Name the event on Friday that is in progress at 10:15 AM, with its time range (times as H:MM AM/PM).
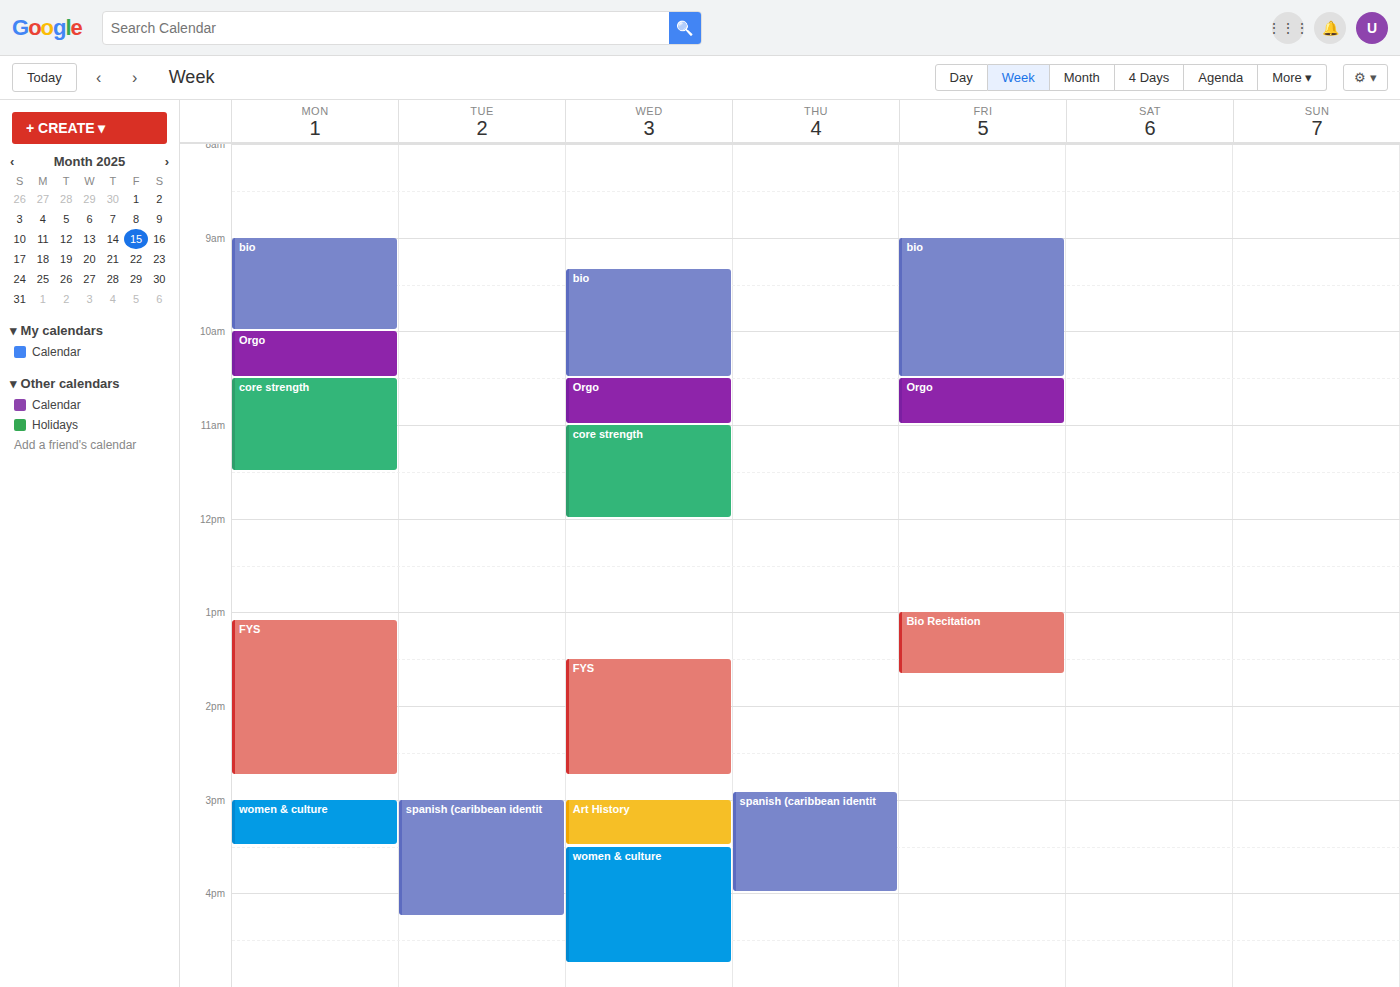
"bio", 9:00 AM to 10:30 AM